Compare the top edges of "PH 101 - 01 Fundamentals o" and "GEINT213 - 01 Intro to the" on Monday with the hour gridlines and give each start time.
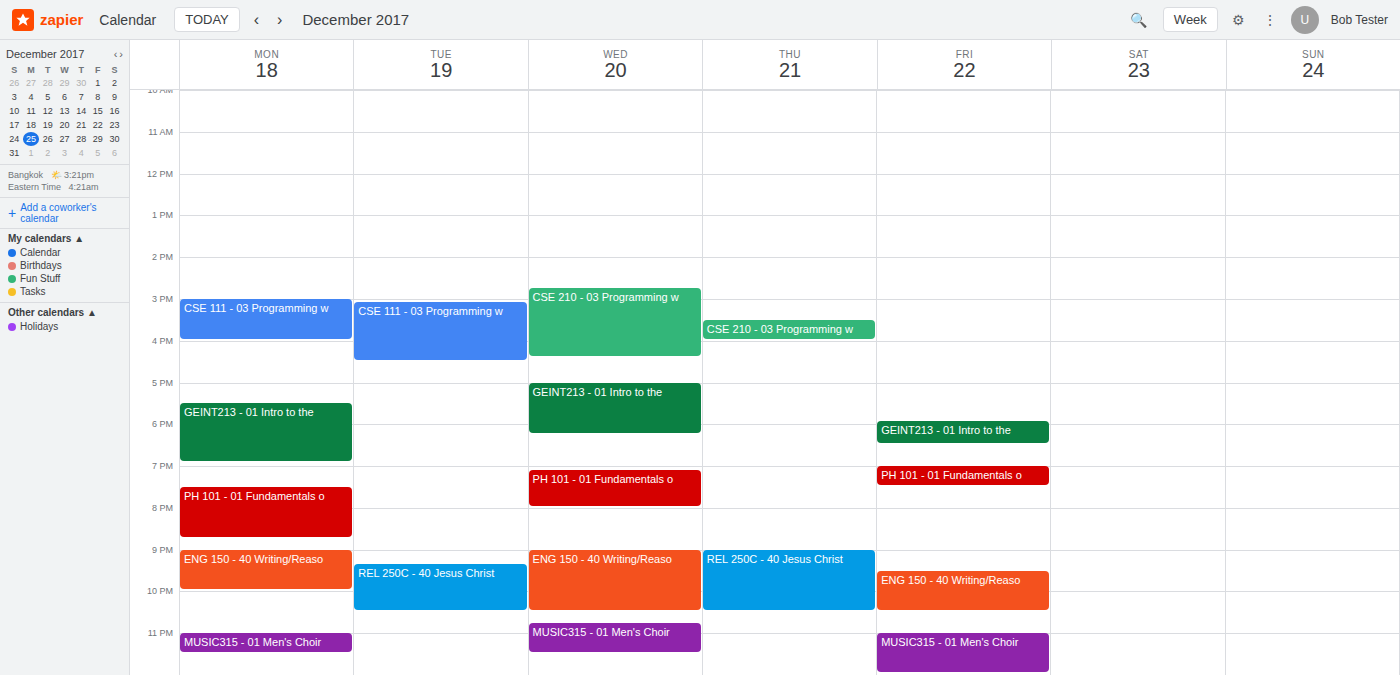
"PH 101 - 01 Fundamentals o": 7:30 PM, halfway between the 7 PM and 8 PM lines. "GEINT213 - 01 Intro to the": 5:30 PM, halfway between the 5 PM and 6 PM lines.